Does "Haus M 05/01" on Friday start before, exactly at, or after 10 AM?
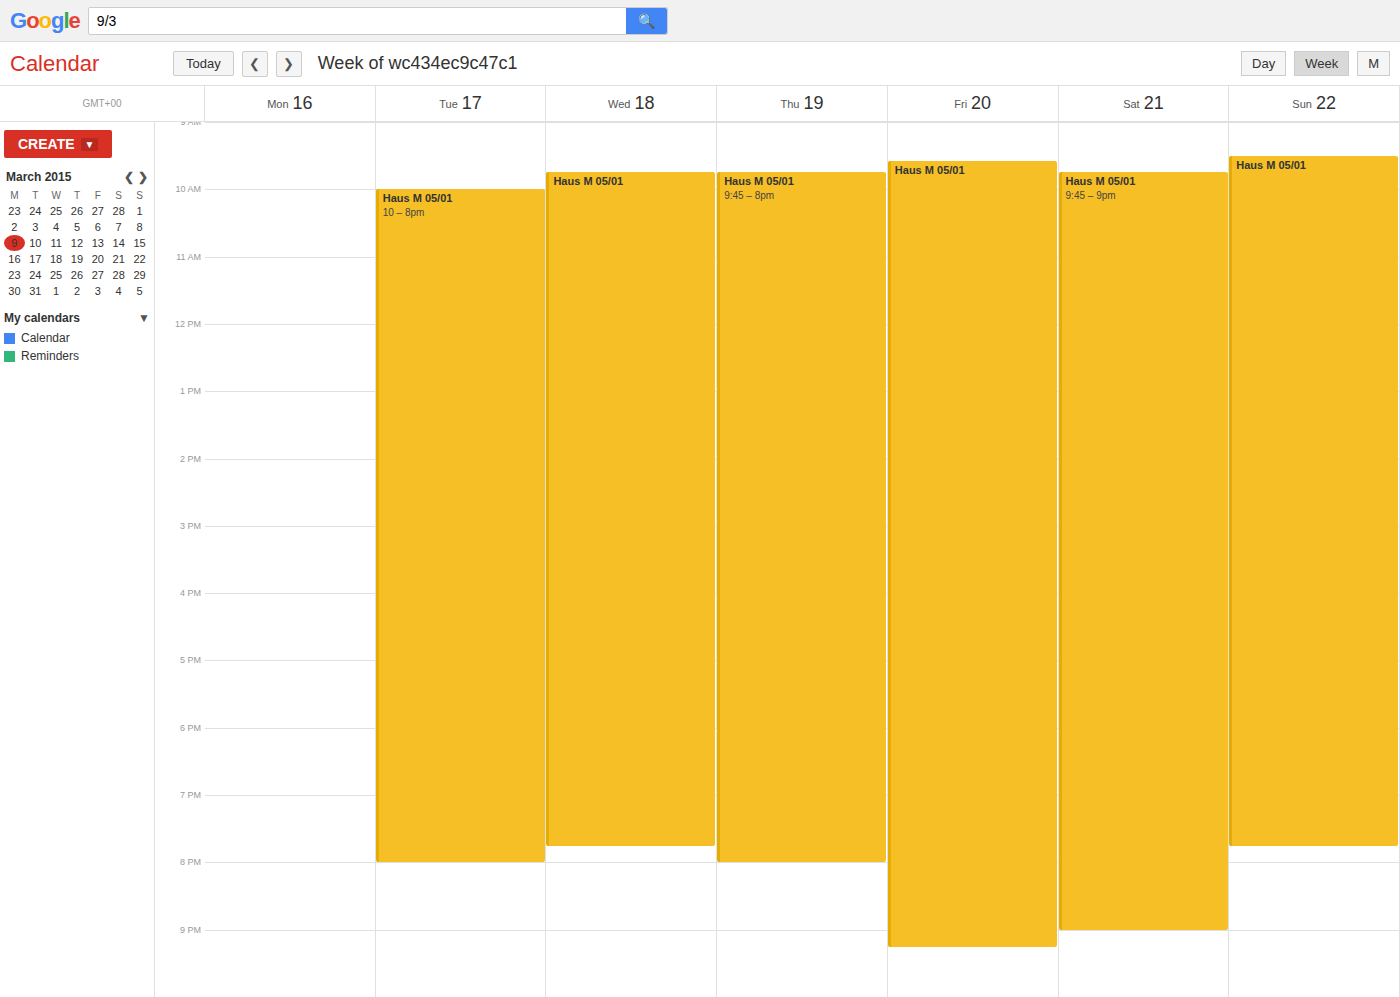
9:35 AM -- before 10 AM, 25 minutes above the 10 AM line.